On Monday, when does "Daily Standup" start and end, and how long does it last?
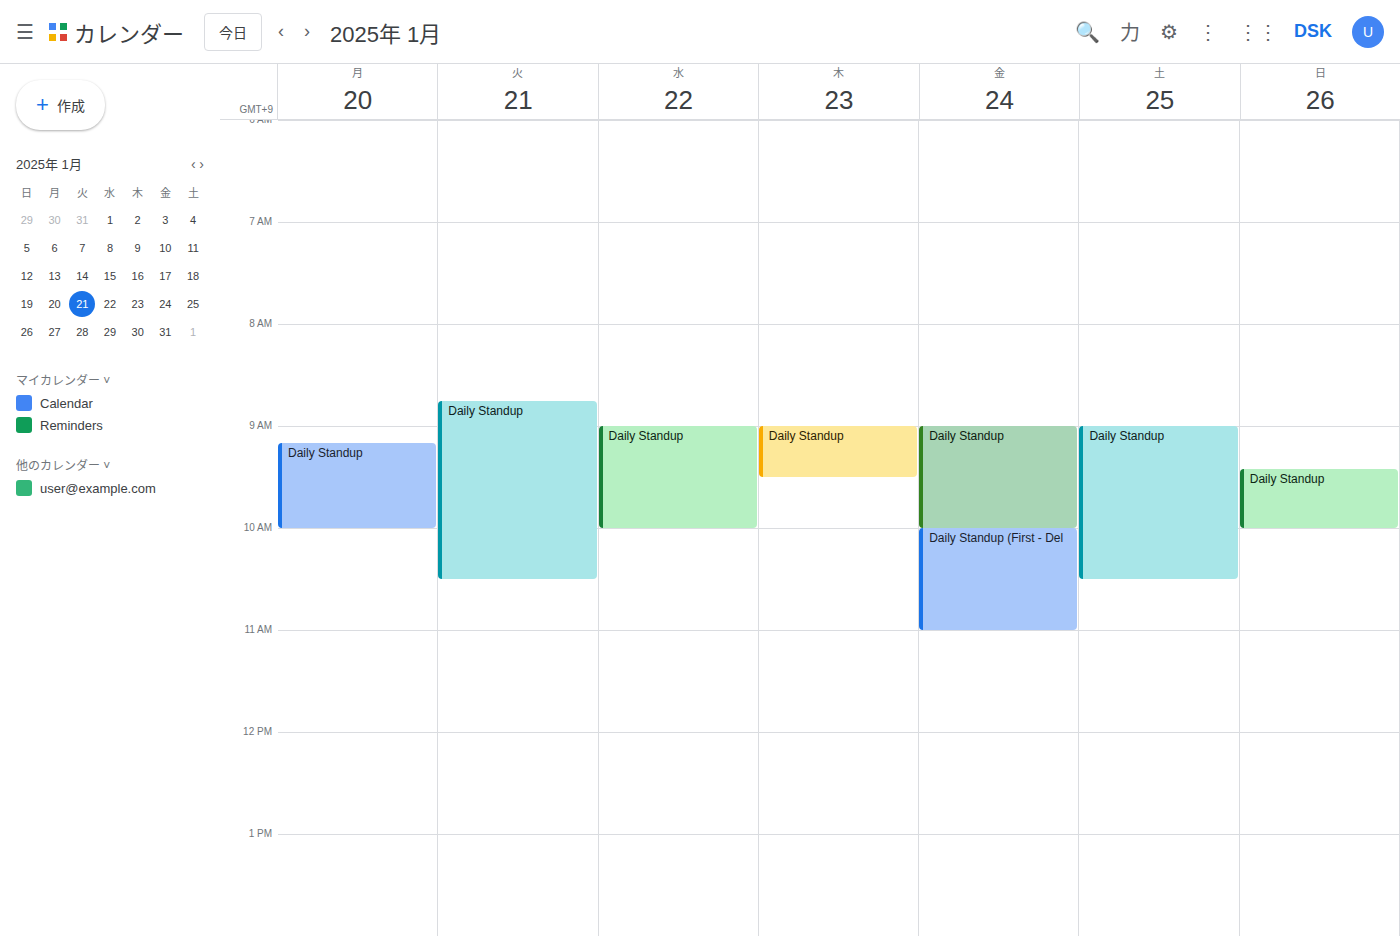
09:10 to 10:00, 50 minutes